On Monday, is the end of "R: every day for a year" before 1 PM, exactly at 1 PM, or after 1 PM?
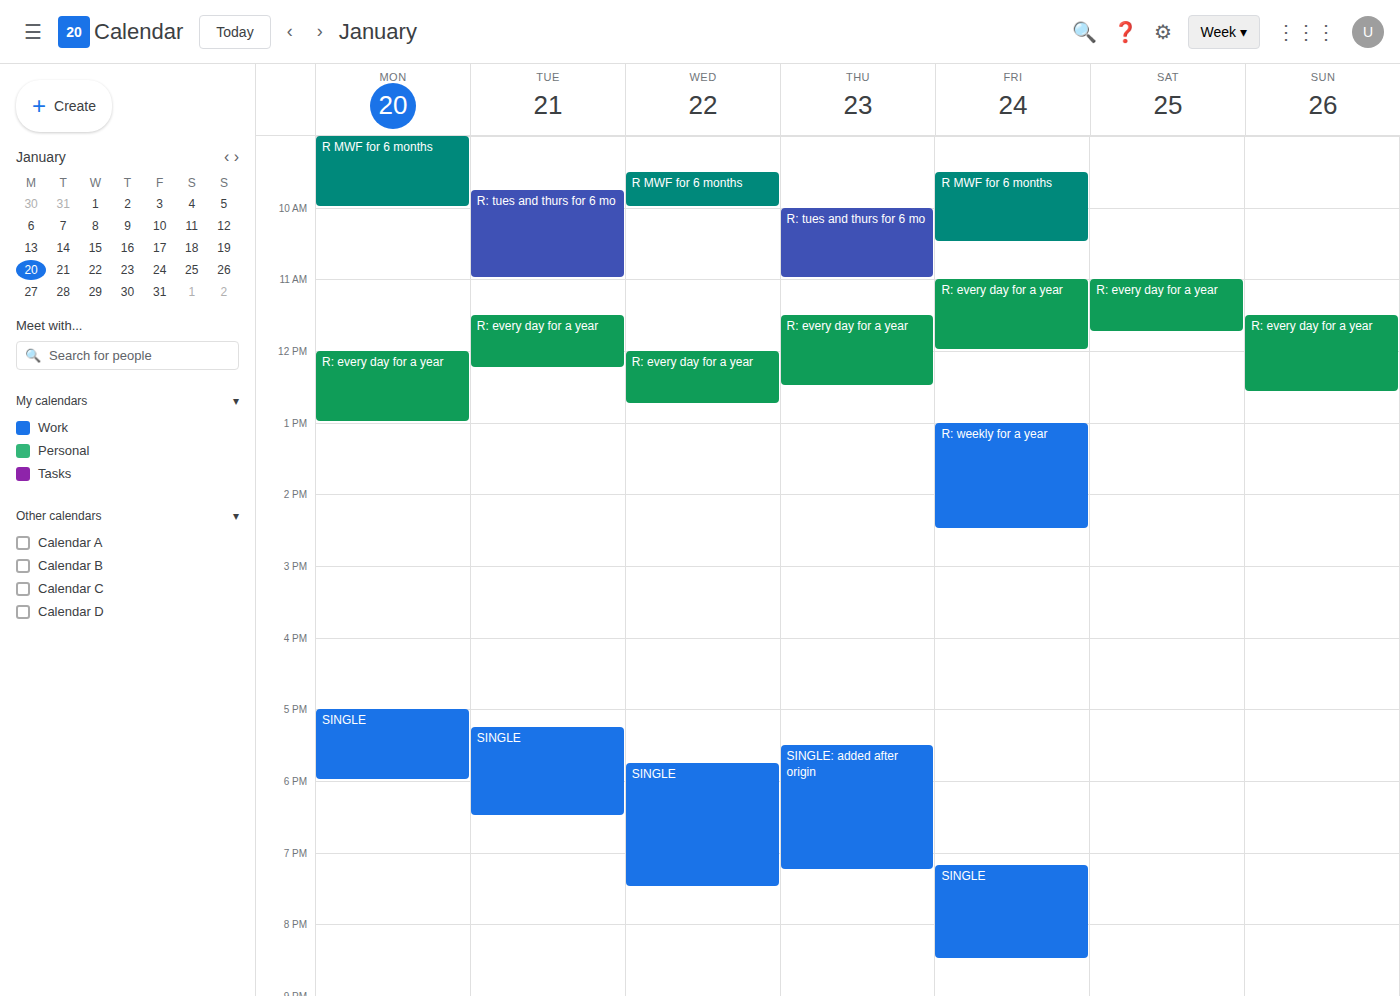
1:00 PM -- exactly at 1 PM, on the 1 PM line.